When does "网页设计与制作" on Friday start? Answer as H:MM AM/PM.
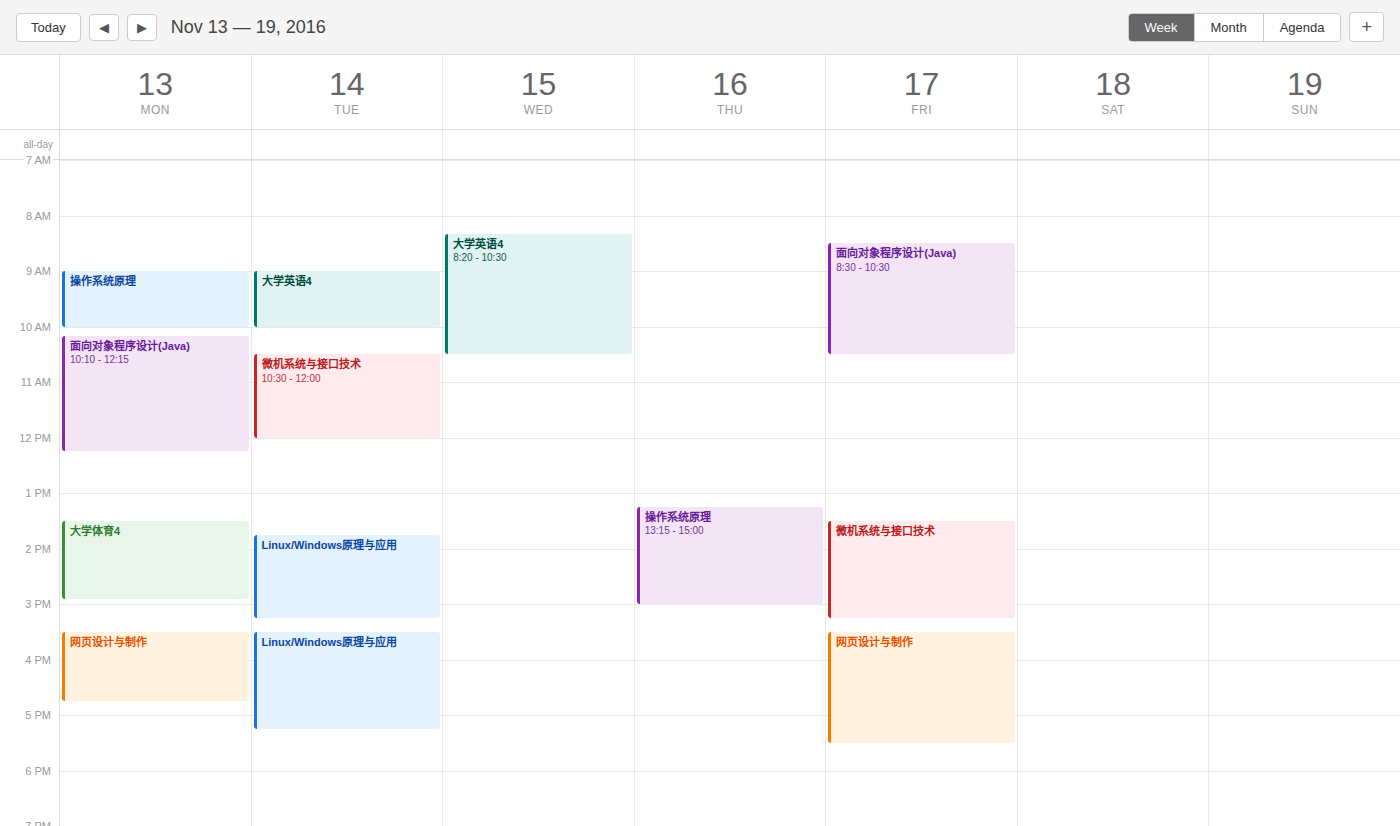
3:30 PM